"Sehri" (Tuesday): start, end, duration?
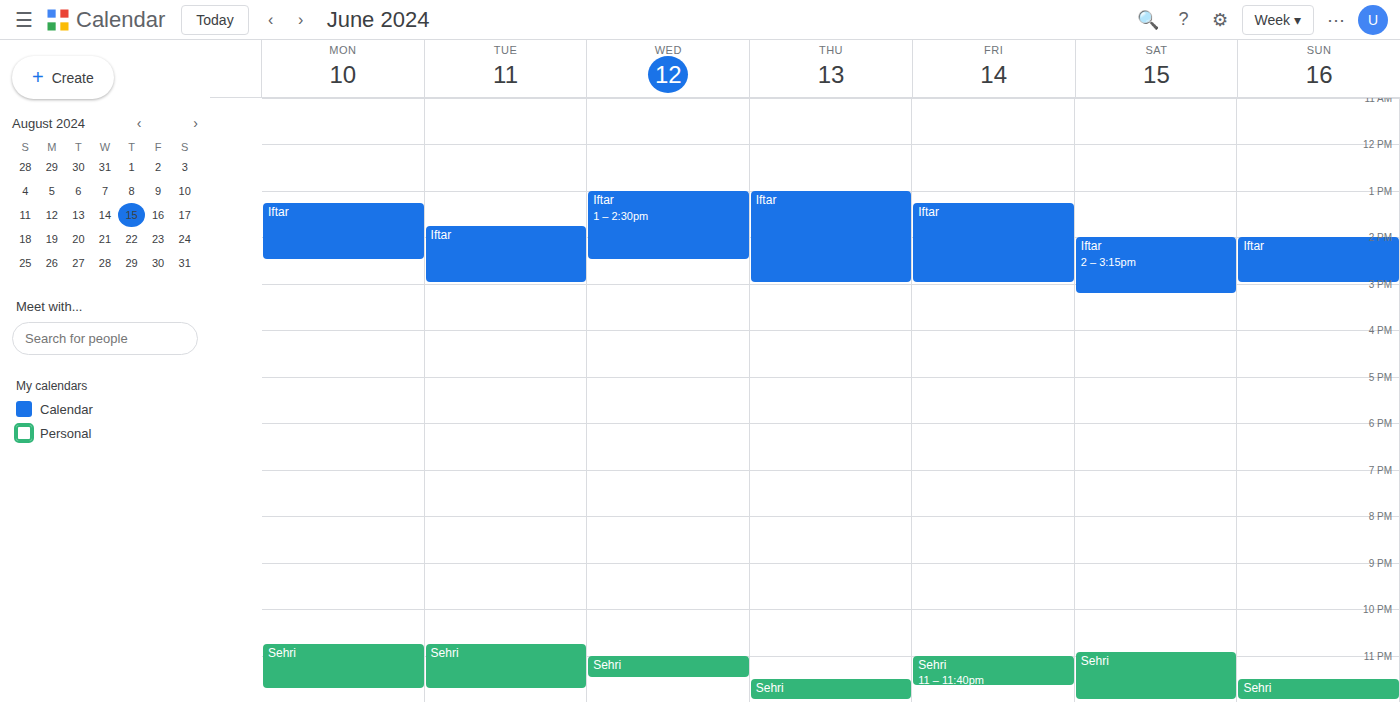
10:45 PM to 11:45 PM, 1 hour